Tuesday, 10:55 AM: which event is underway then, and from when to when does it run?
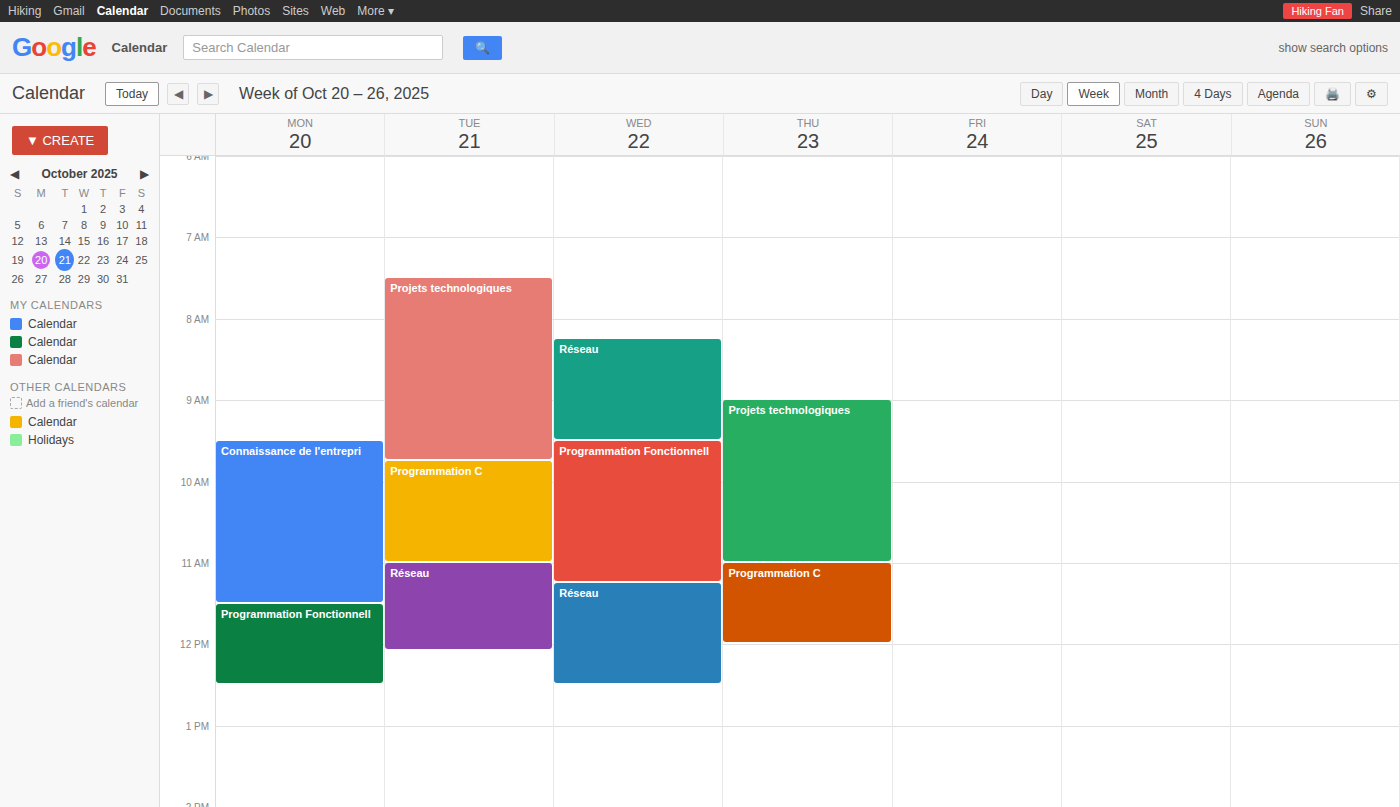
"Programmation C", 9:45 AM to 11:00 AM